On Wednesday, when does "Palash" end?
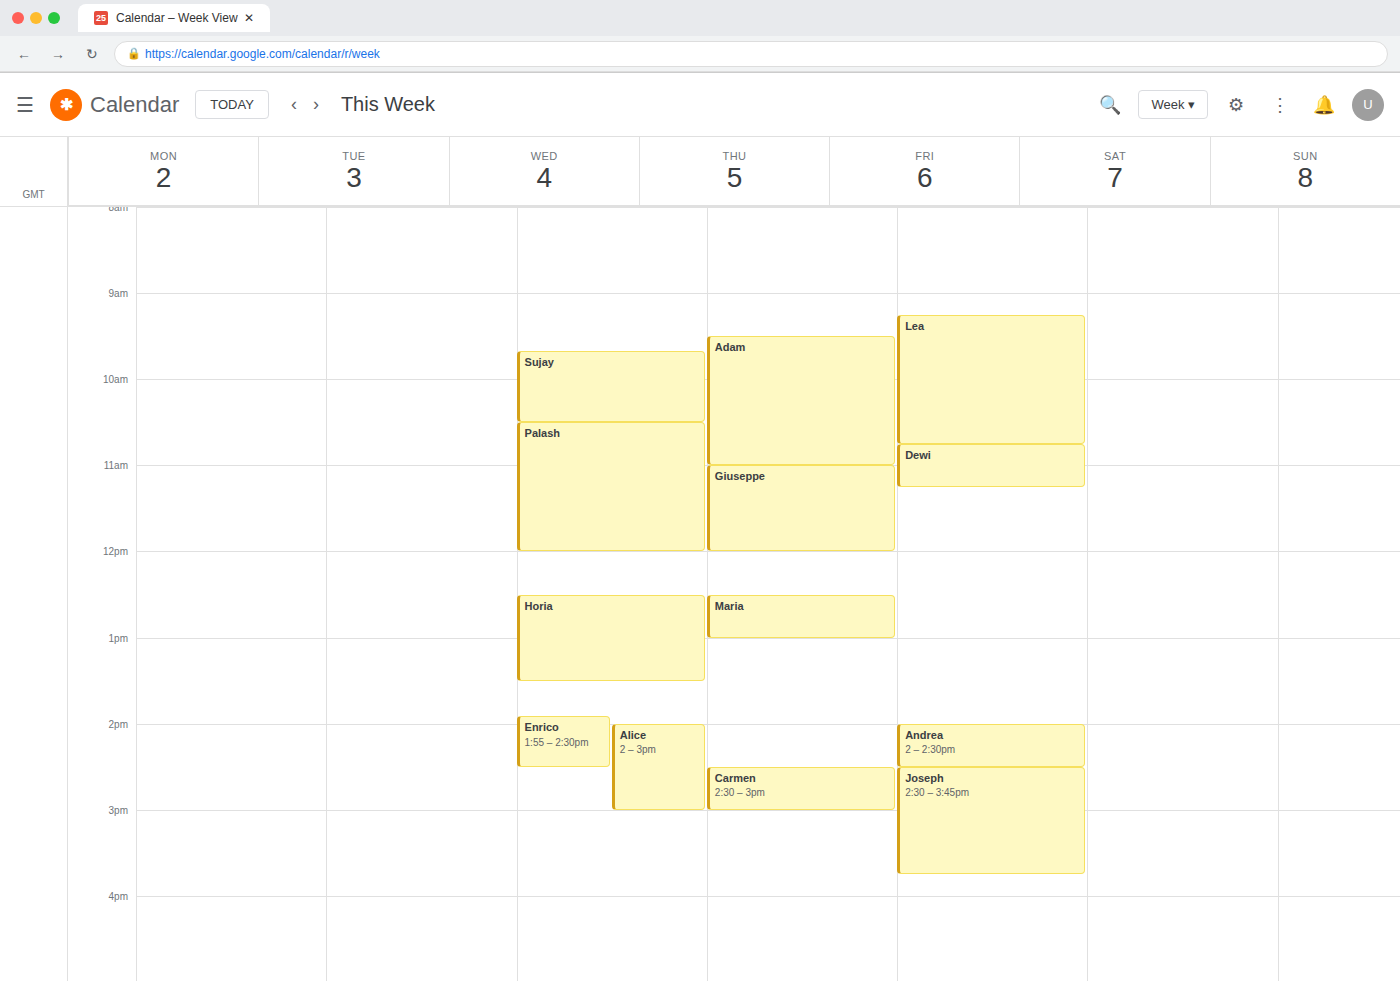
12:00 PM